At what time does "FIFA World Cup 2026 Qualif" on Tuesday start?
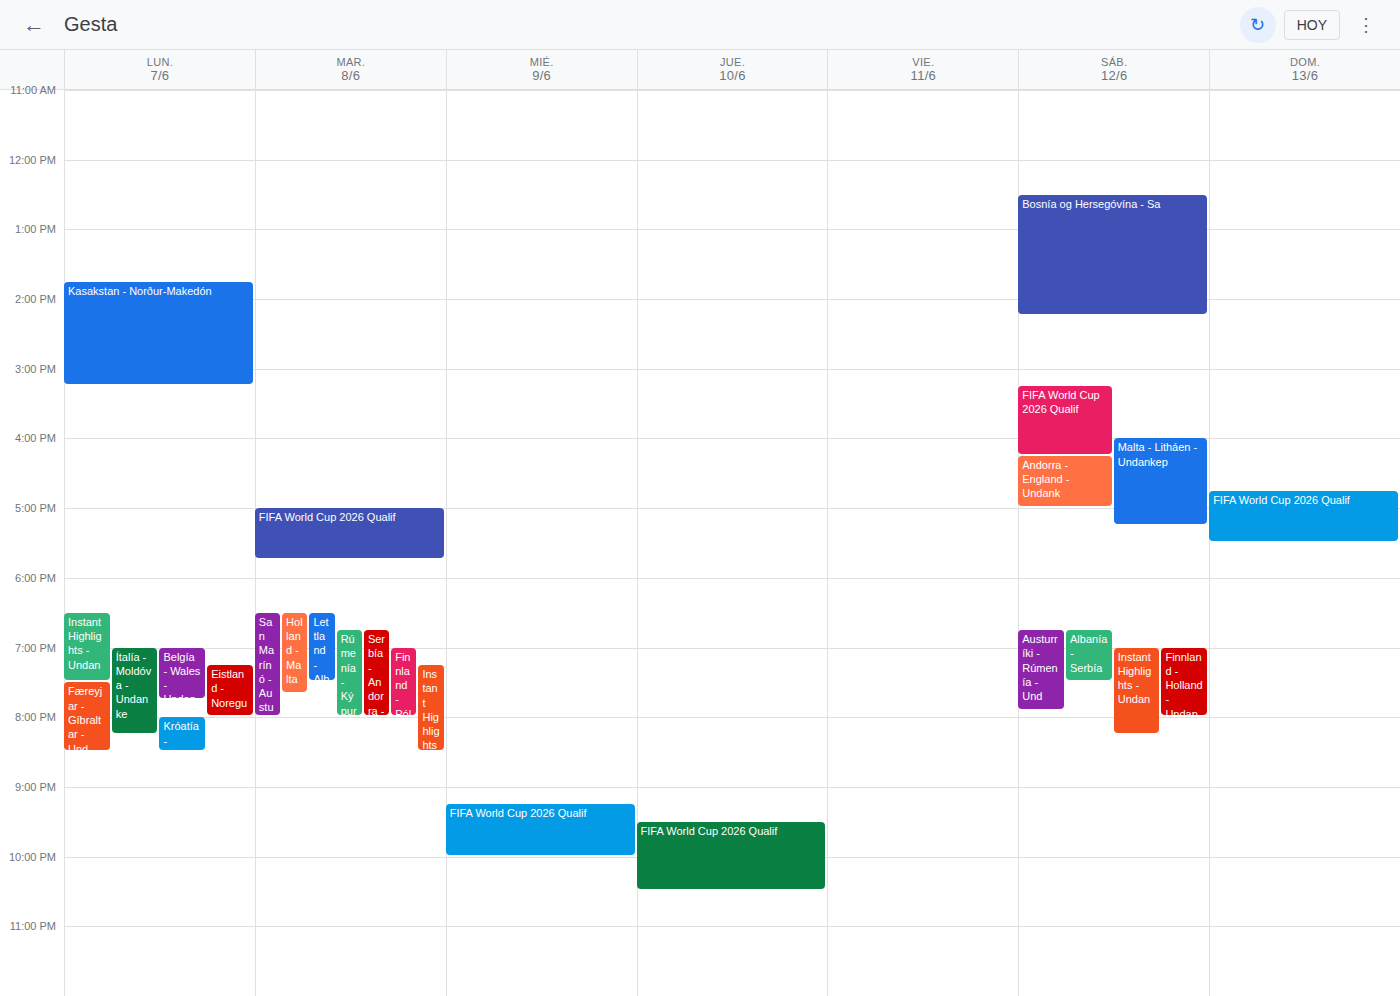
5:00 PM